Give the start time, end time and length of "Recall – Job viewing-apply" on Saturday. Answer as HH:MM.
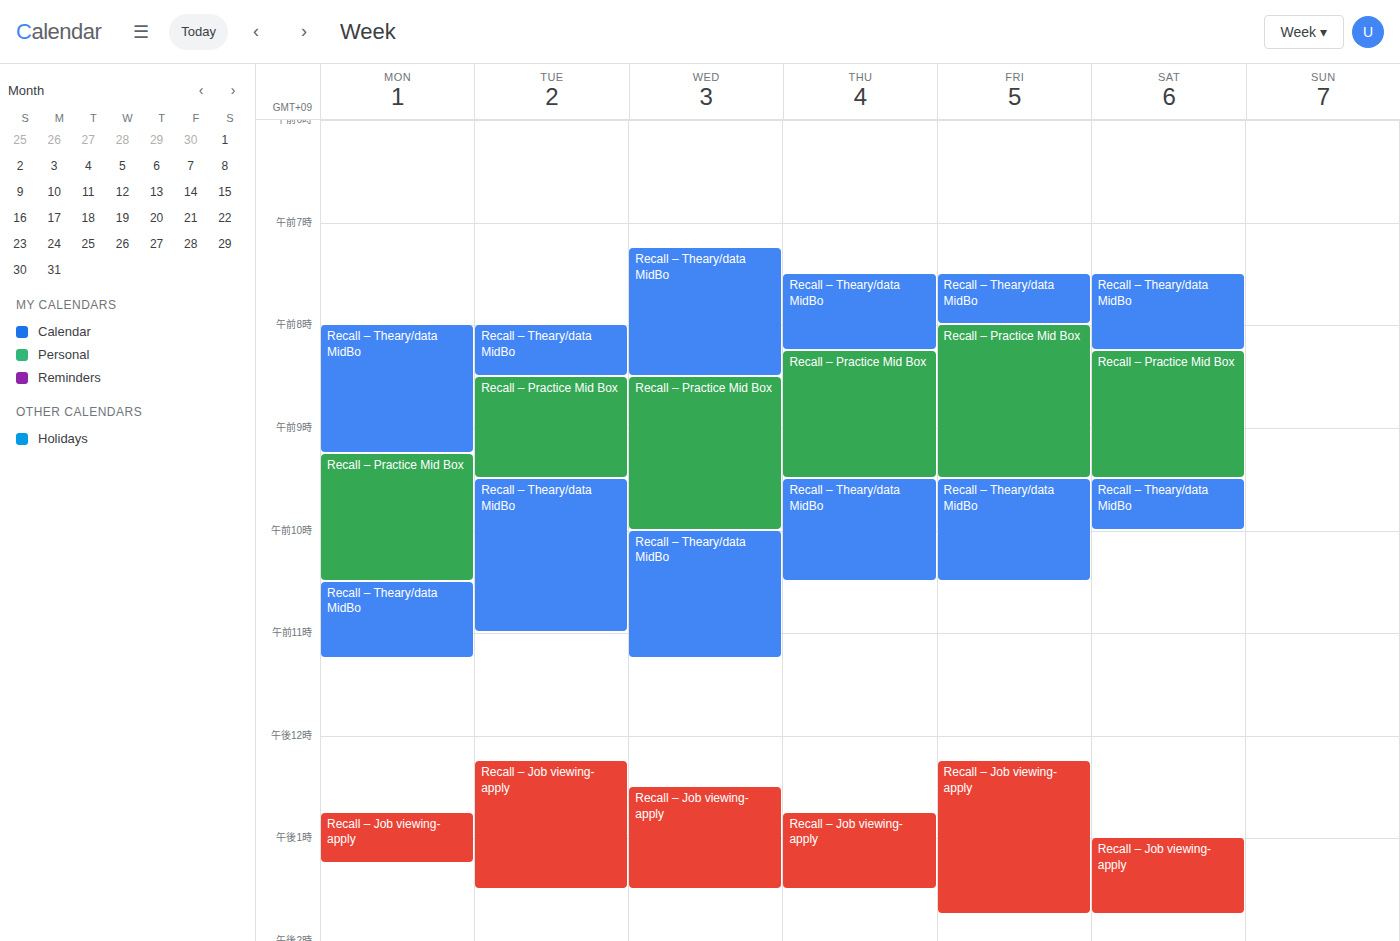
13:00 to 13:45, 45 minutes